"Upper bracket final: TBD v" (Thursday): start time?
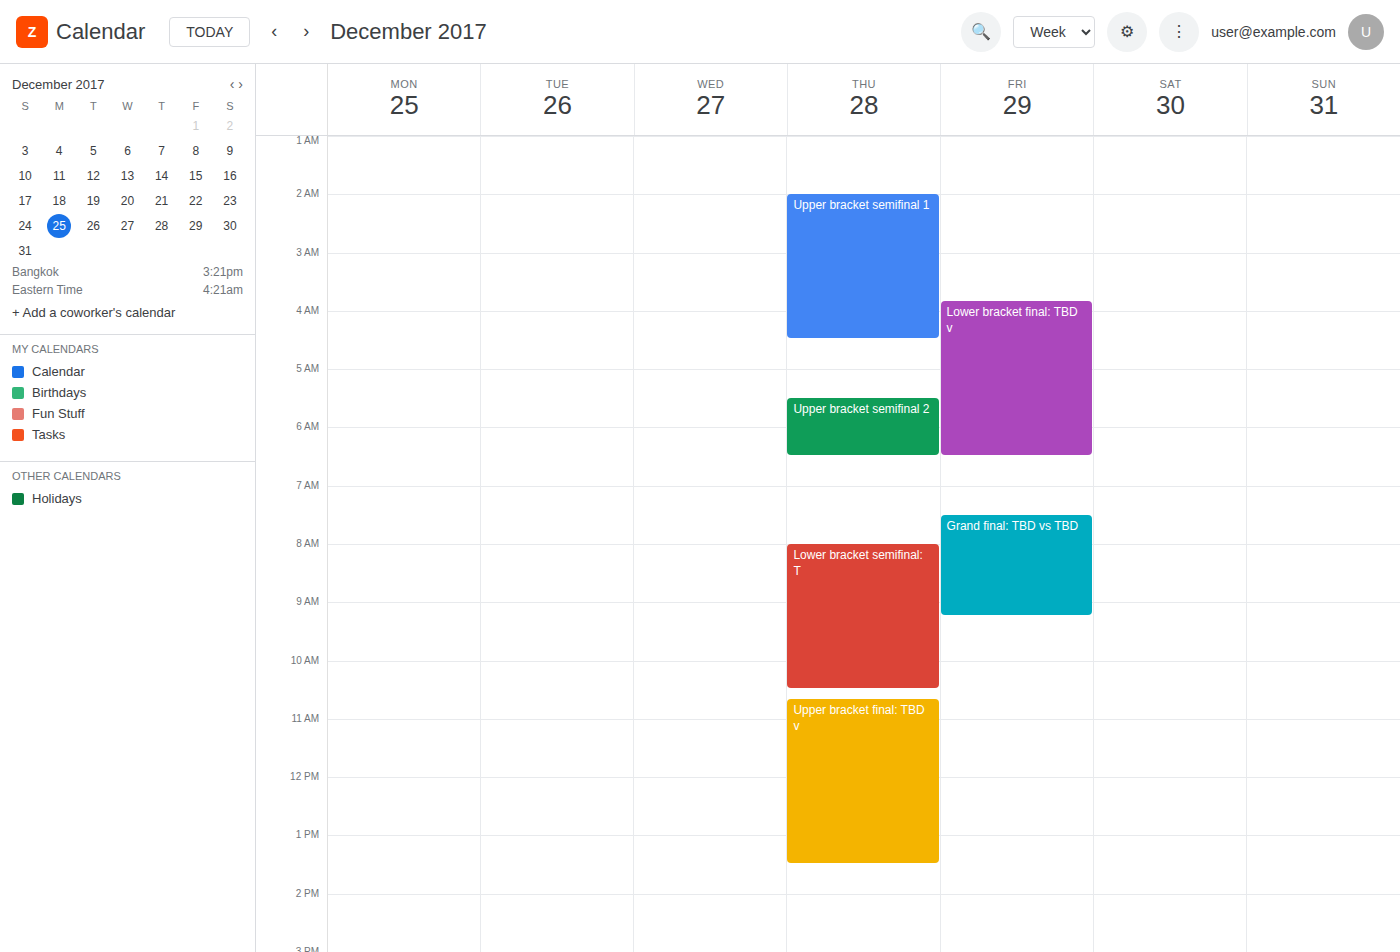
10:40 AM